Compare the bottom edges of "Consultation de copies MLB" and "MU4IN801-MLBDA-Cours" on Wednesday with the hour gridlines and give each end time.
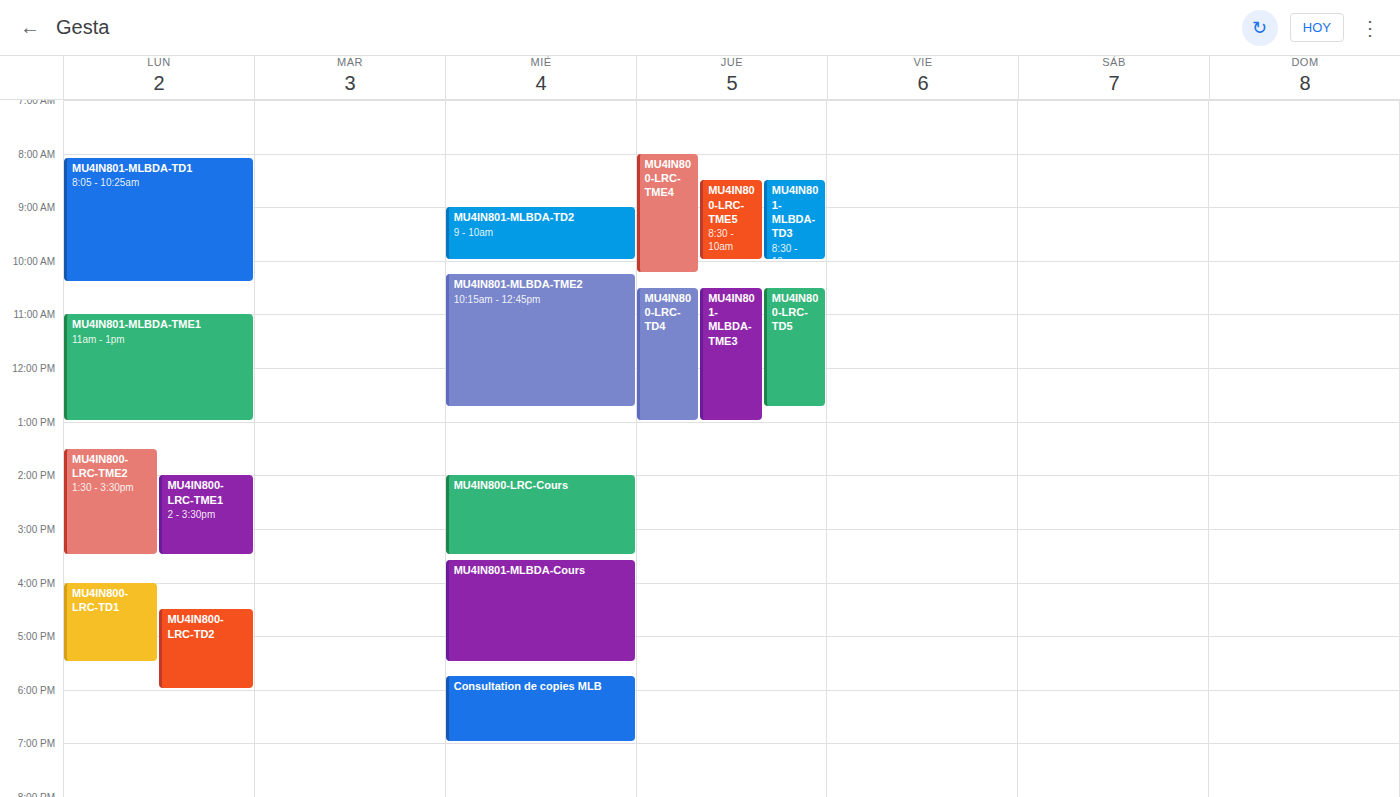
"Consultation de copies MLB": 7:00 PM, exactly on the 7 PM line. "MU4IN801-MLBDA-Cours": 5:30 PM, halfway between the 5 PM and 6 PM lines.